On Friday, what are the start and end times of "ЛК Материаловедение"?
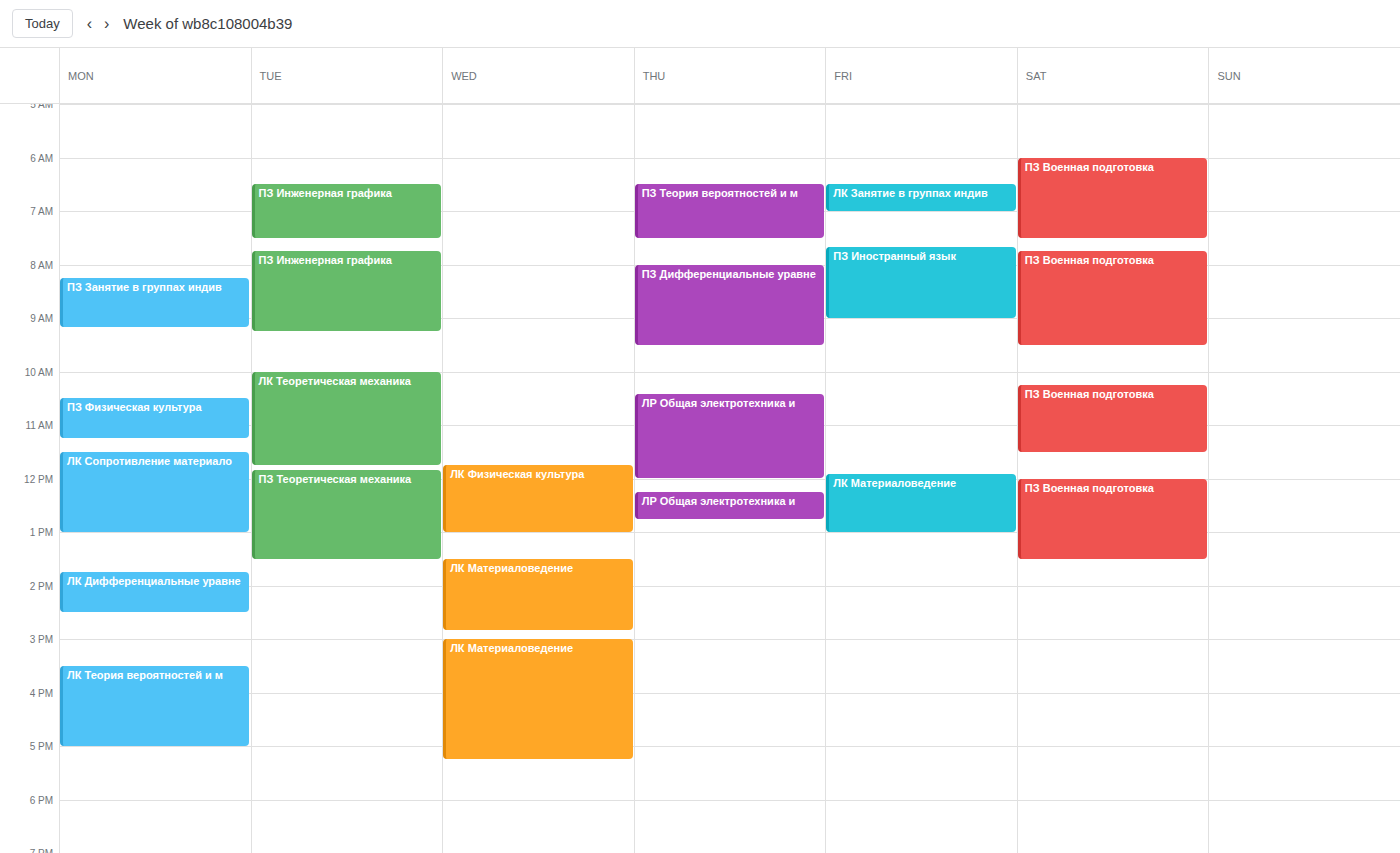
11:55 AM to 1:00 PM